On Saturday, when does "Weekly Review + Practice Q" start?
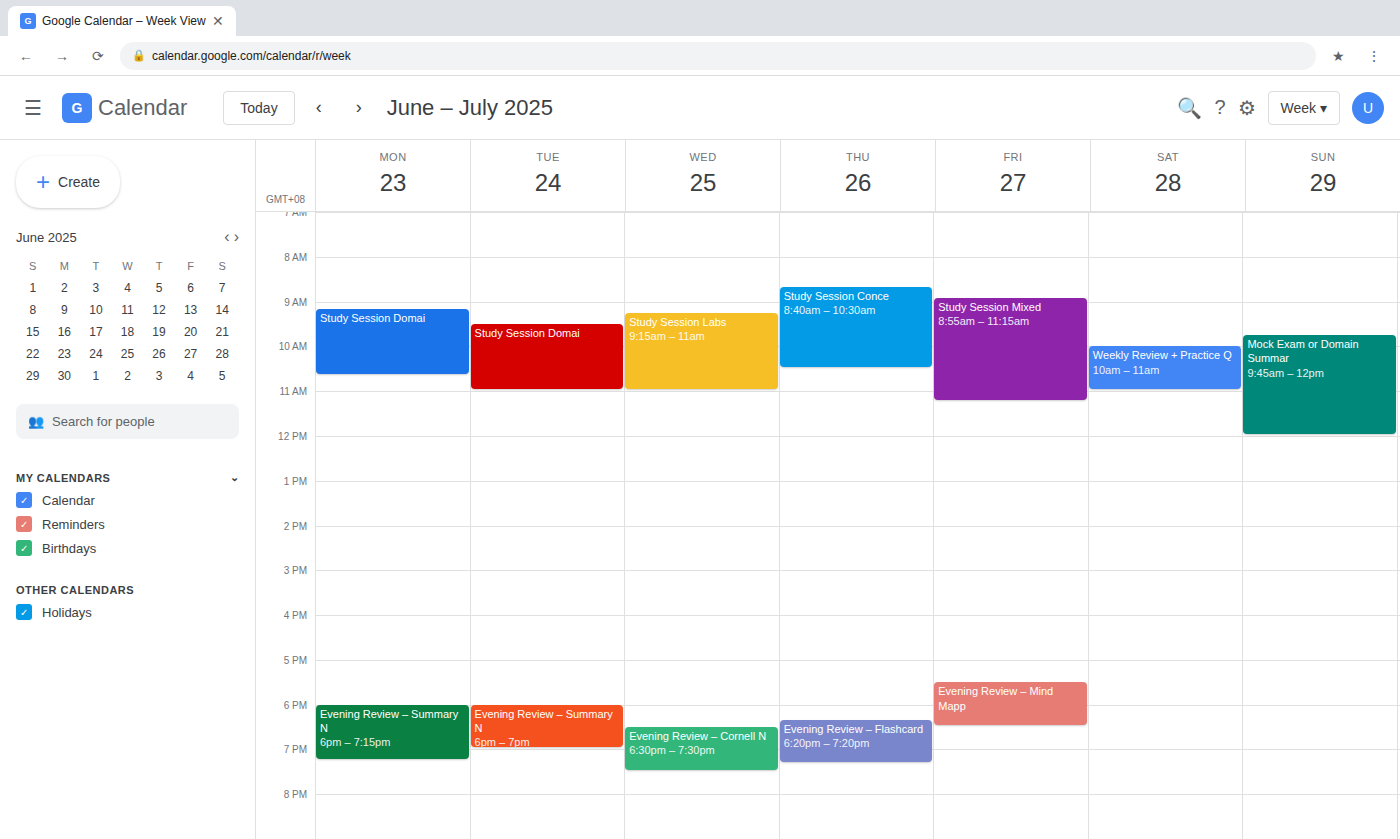
10:00 AM